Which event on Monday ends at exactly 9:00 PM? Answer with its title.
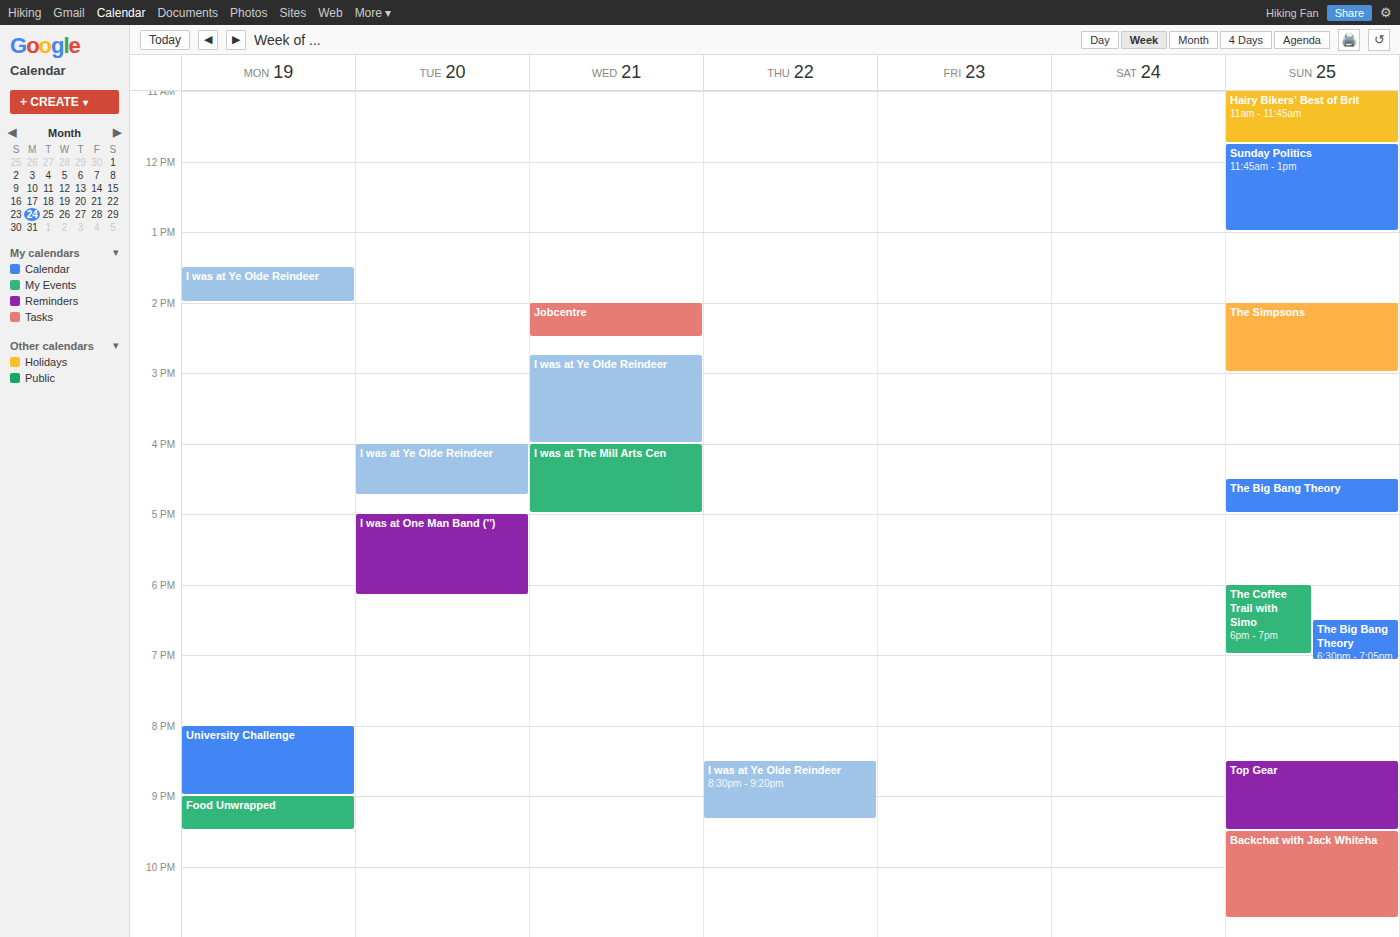
"University Challenge"